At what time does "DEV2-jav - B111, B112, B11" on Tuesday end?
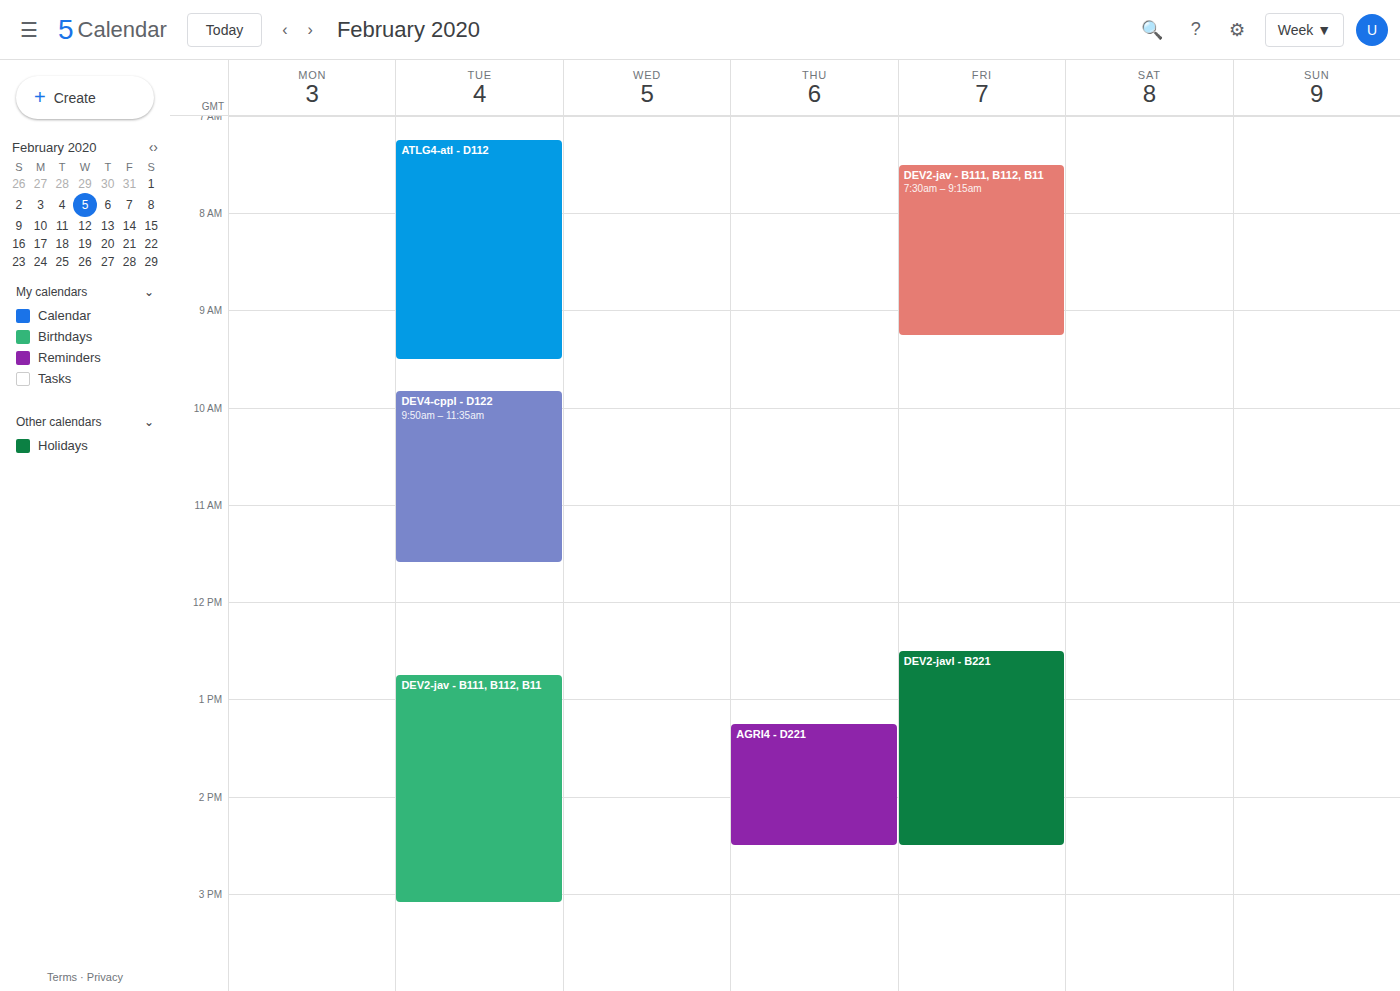
3:05 PM